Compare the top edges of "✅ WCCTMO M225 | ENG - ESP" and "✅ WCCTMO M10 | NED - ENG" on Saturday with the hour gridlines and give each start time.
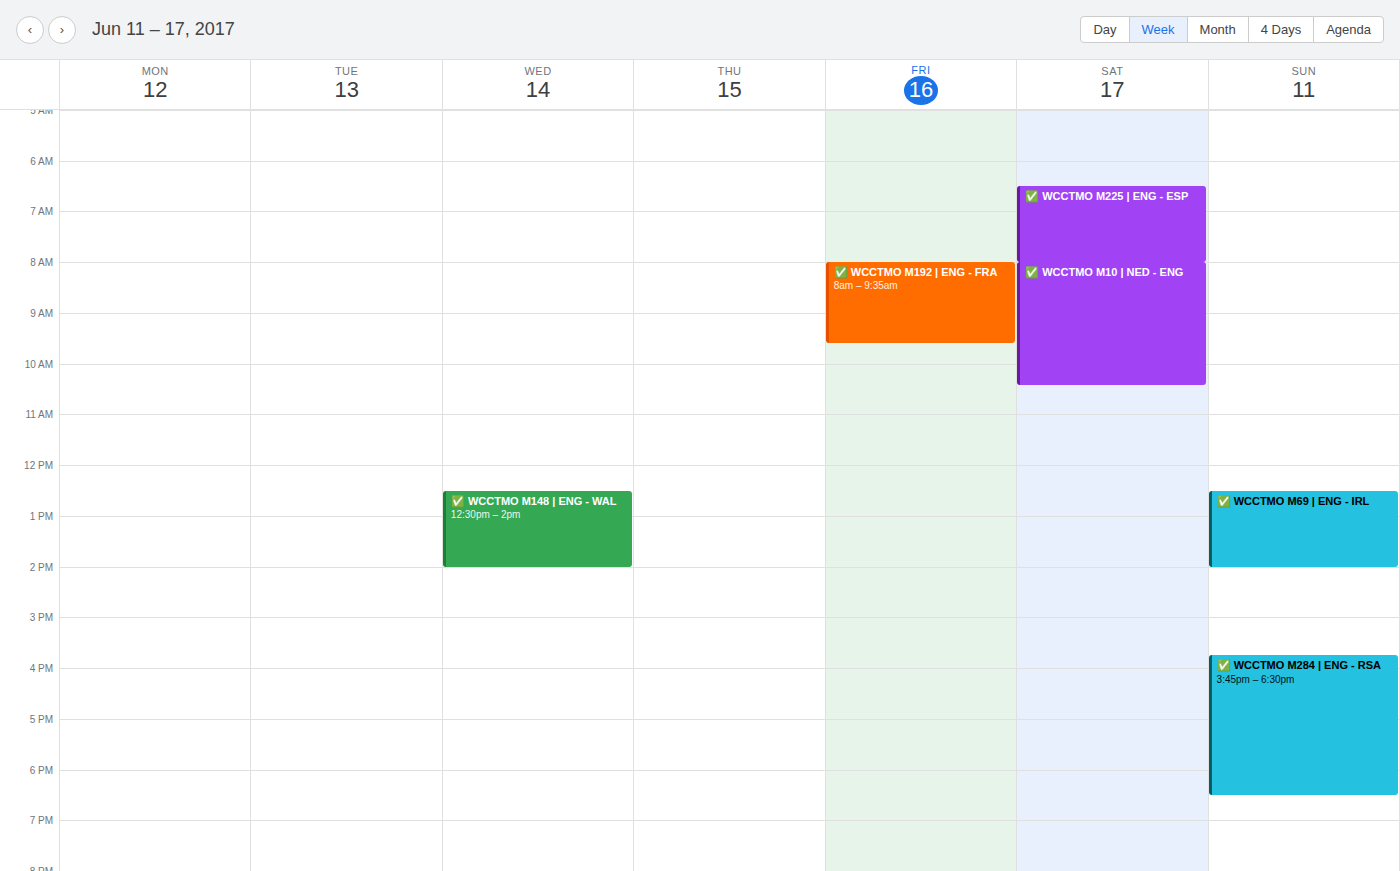
"✅ WCCTMO M225 | ENG - ESP": 6:30 AM, halfway between the 6 AM and 7 AM lines. "✅ WCCTMO M10 | NED - ENG": 8:00 AM, exactly on the 8 AM line.